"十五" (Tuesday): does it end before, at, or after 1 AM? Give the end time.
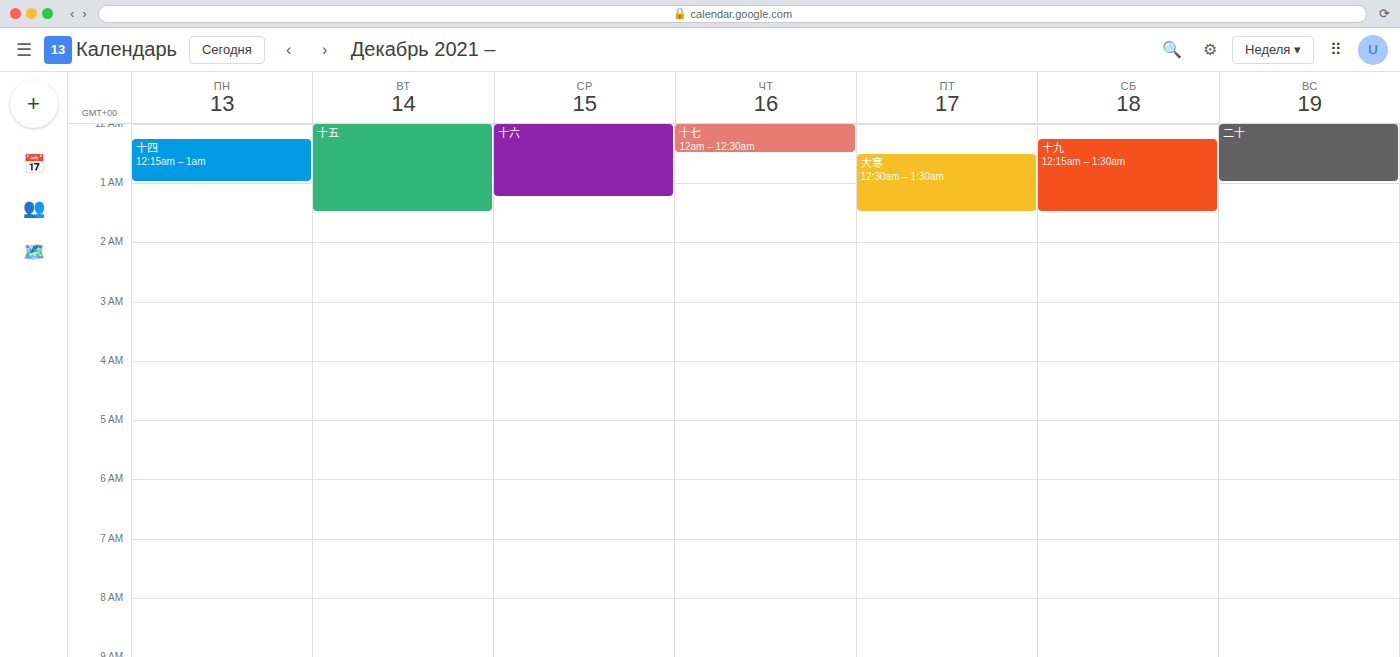
1:30 AM -- after 1 AM, 30 minutes below the 1 AM line.